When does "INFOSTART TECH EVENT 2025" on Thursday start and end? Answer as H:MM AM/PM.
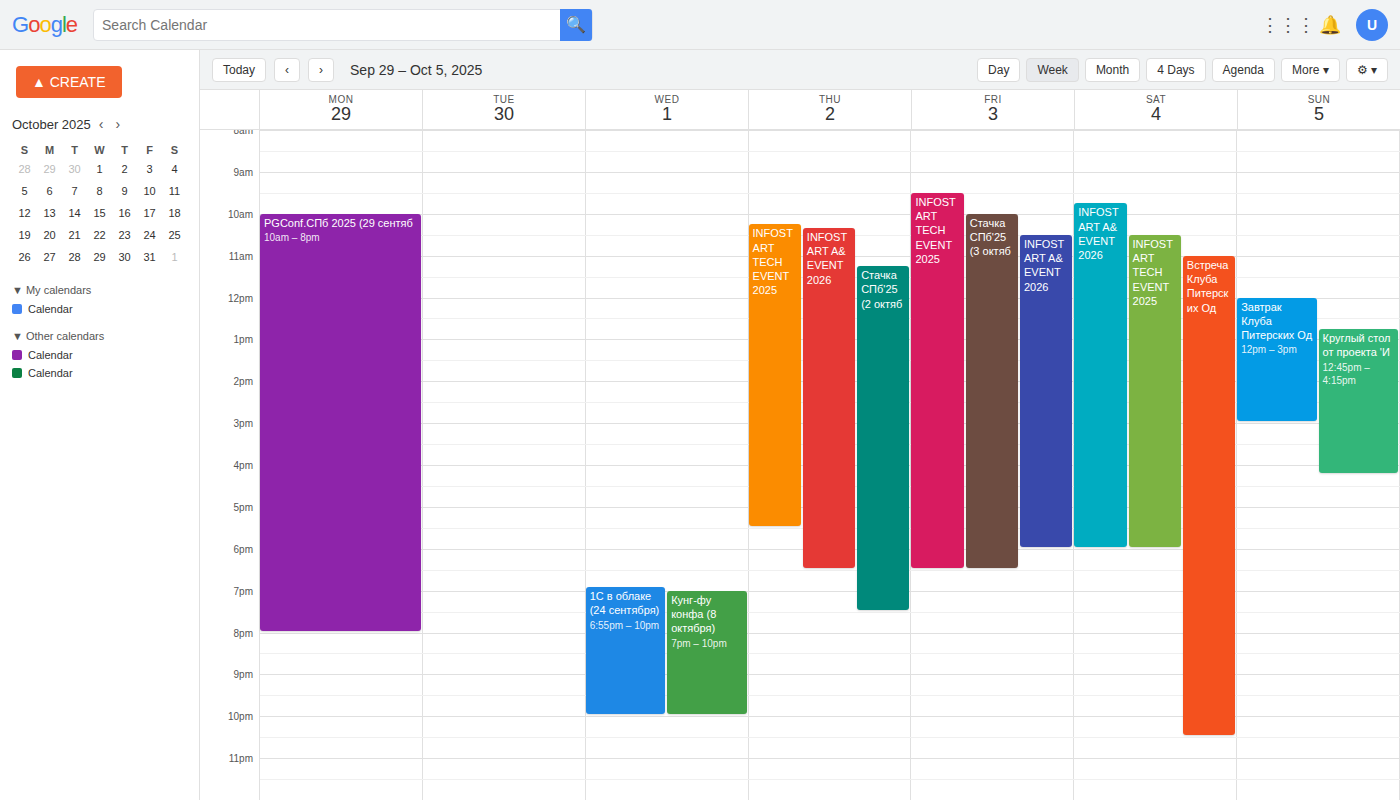
10:15 AM to 5:30 PM